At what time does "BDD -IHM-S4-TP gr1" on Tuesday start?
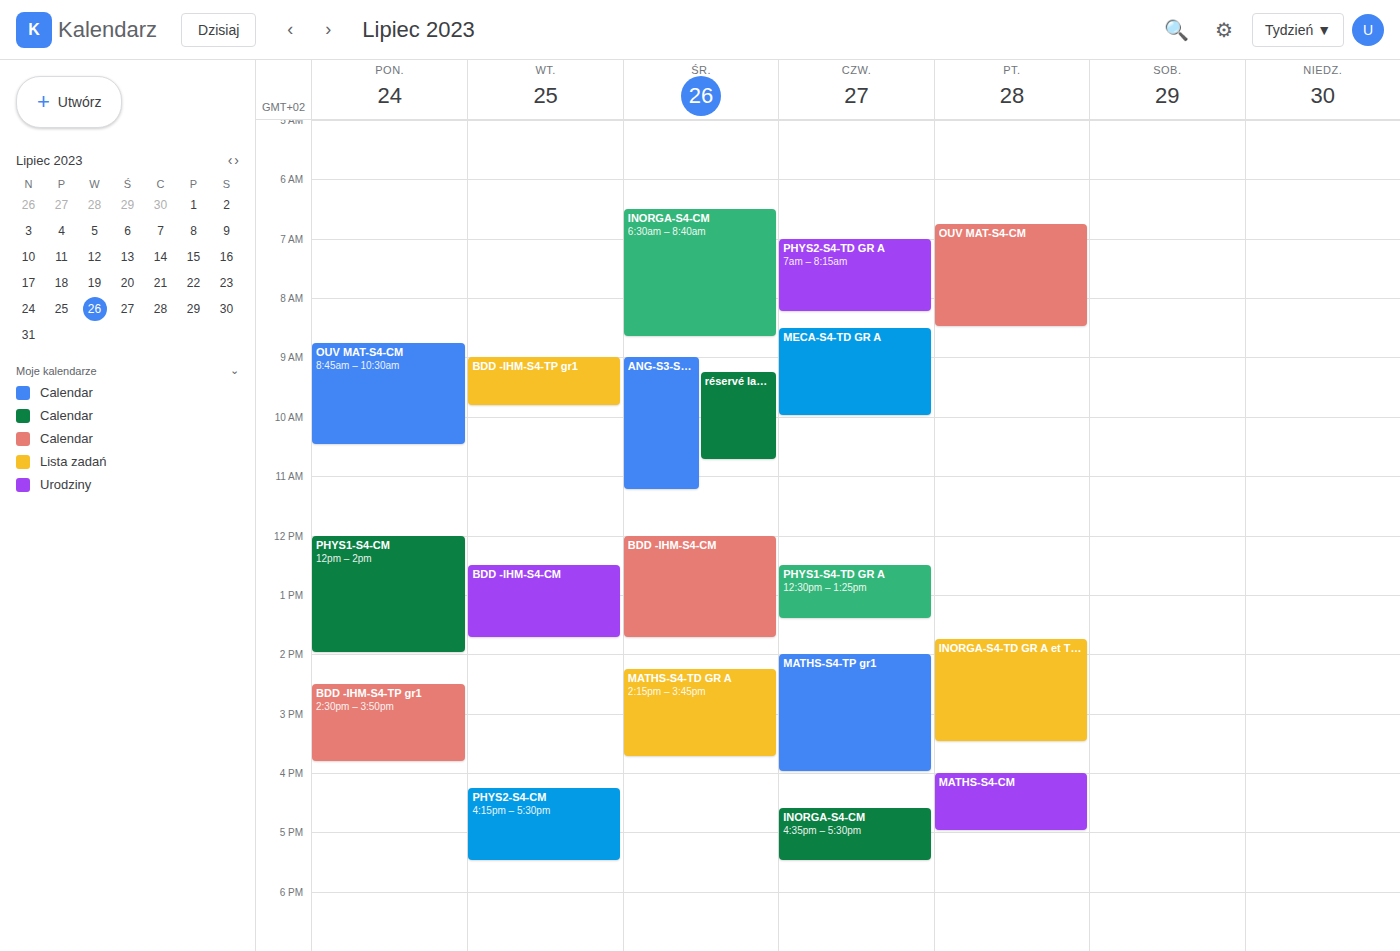
9:00 AM